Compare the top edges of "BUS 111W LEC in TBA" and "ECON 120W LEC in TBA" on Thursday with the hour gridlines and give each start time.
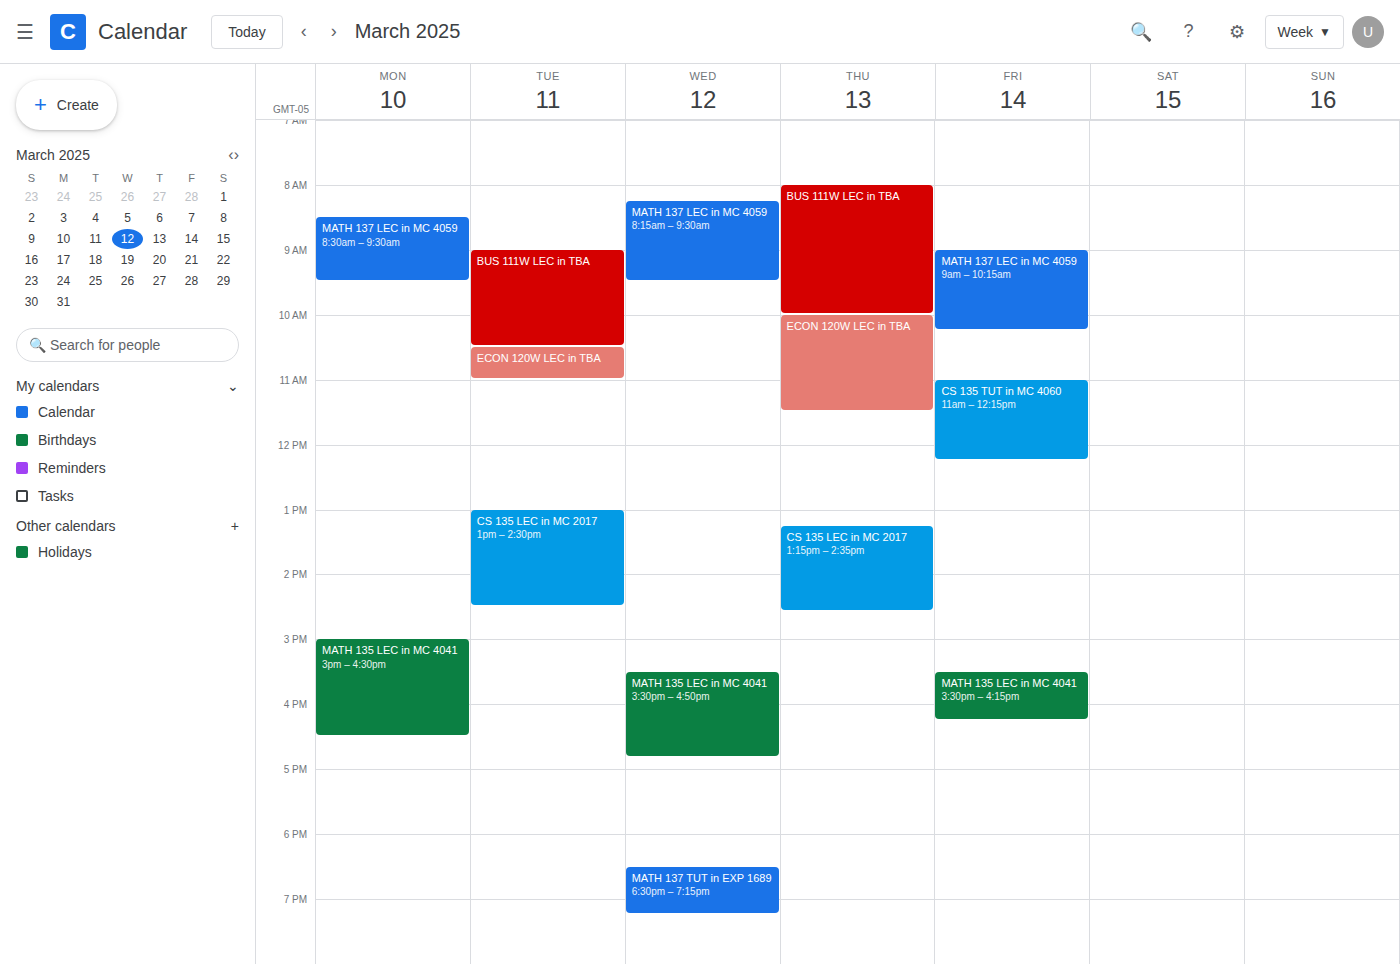
"BUS 111W LEC in TBA": 8:00 AM, exactly on the 8 AM line. "ECON 120W LEC in TBA": 10:00 AM, exactly on the 10 AM line.